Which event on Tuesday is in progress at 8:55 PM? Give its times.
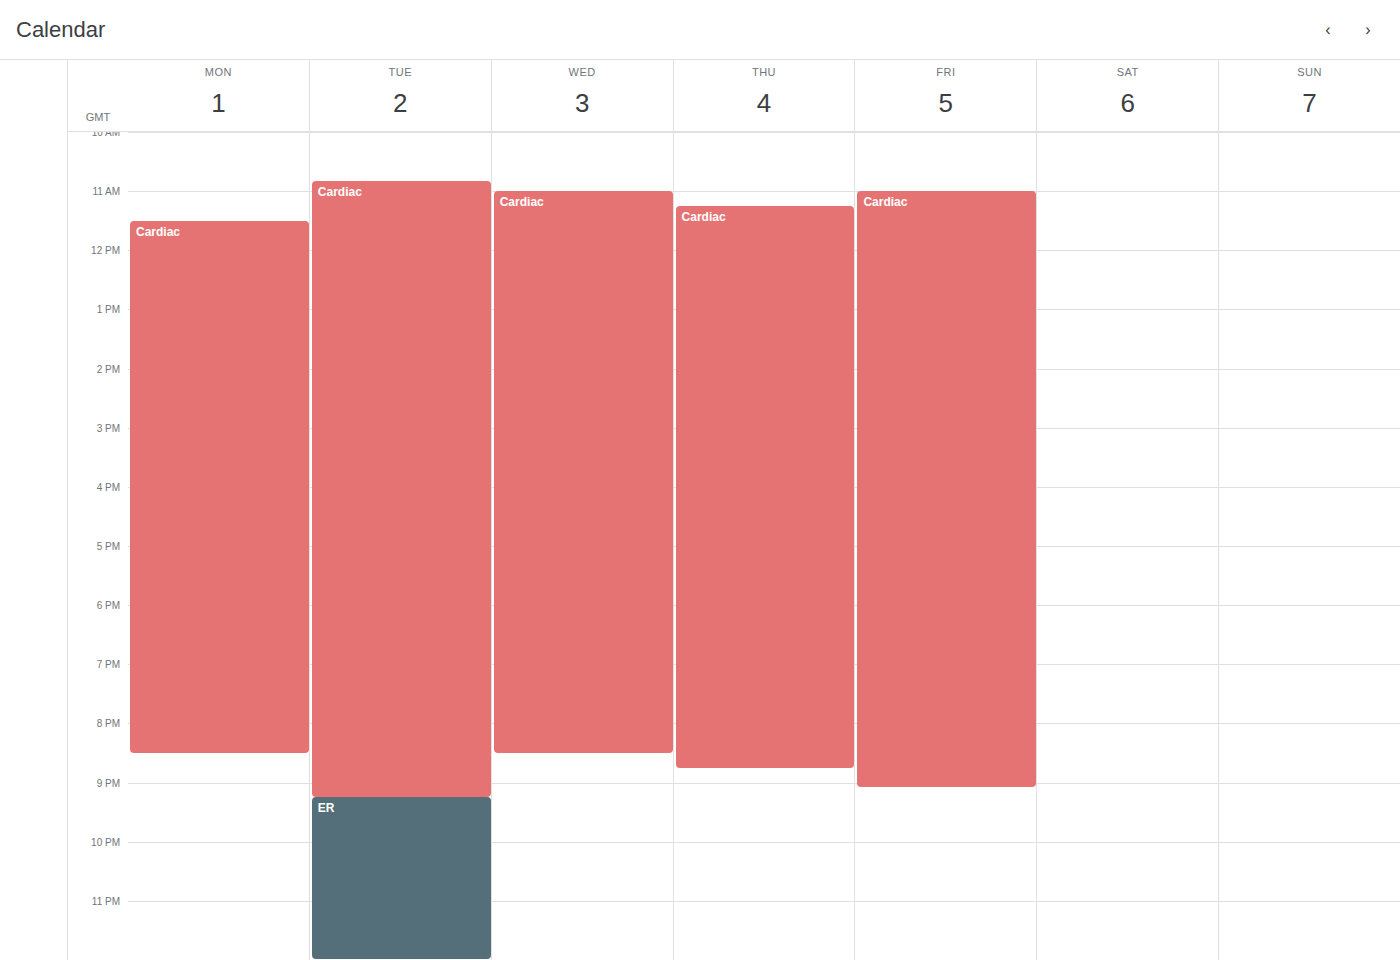
"Cardiac", 10:50 AM to 9:15 PM